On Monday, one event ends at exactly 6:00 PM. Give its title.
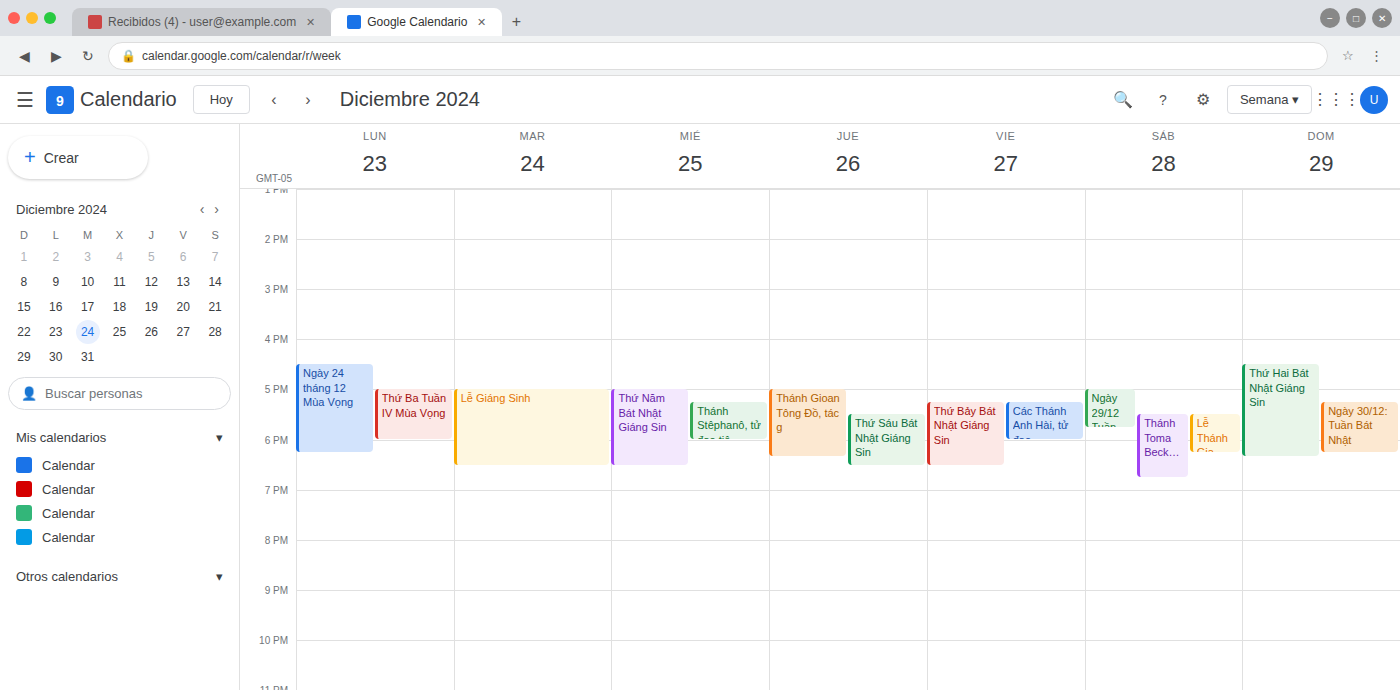
"Thứ Ba Tuần IV Mùa Vọng"